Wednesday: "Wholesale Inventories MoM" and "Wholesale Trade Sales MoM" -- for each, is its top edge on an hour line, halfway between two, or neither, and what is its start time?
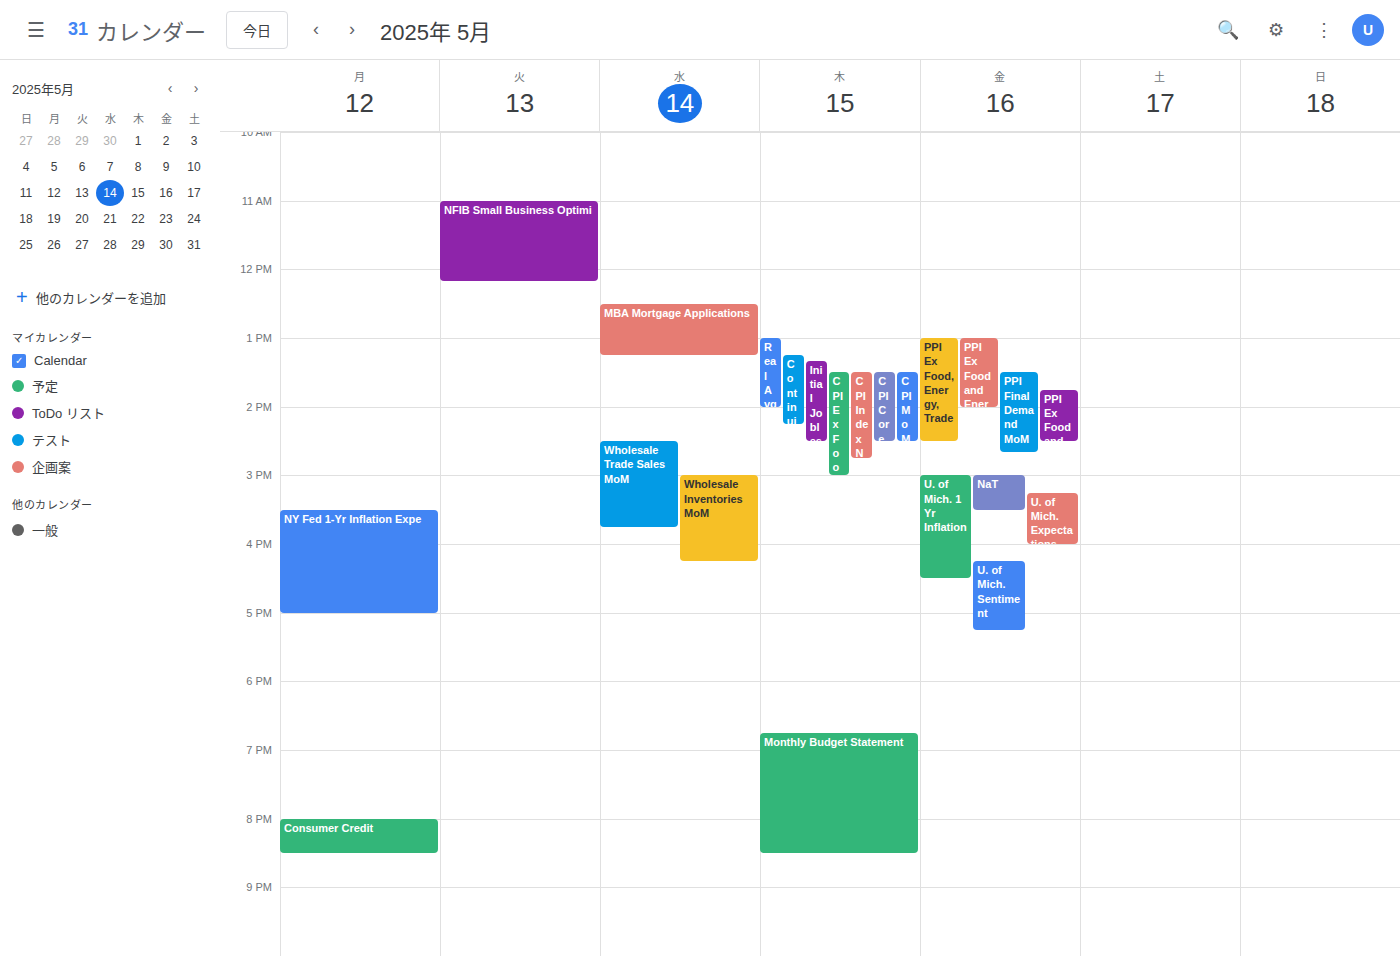
"Wholesale Inventories MoM": 15:00, exactly on the 15:00 line. "Wholesale Trade Sales MoM": 14:30, halfway between the 14:00 and 15:00 lines.